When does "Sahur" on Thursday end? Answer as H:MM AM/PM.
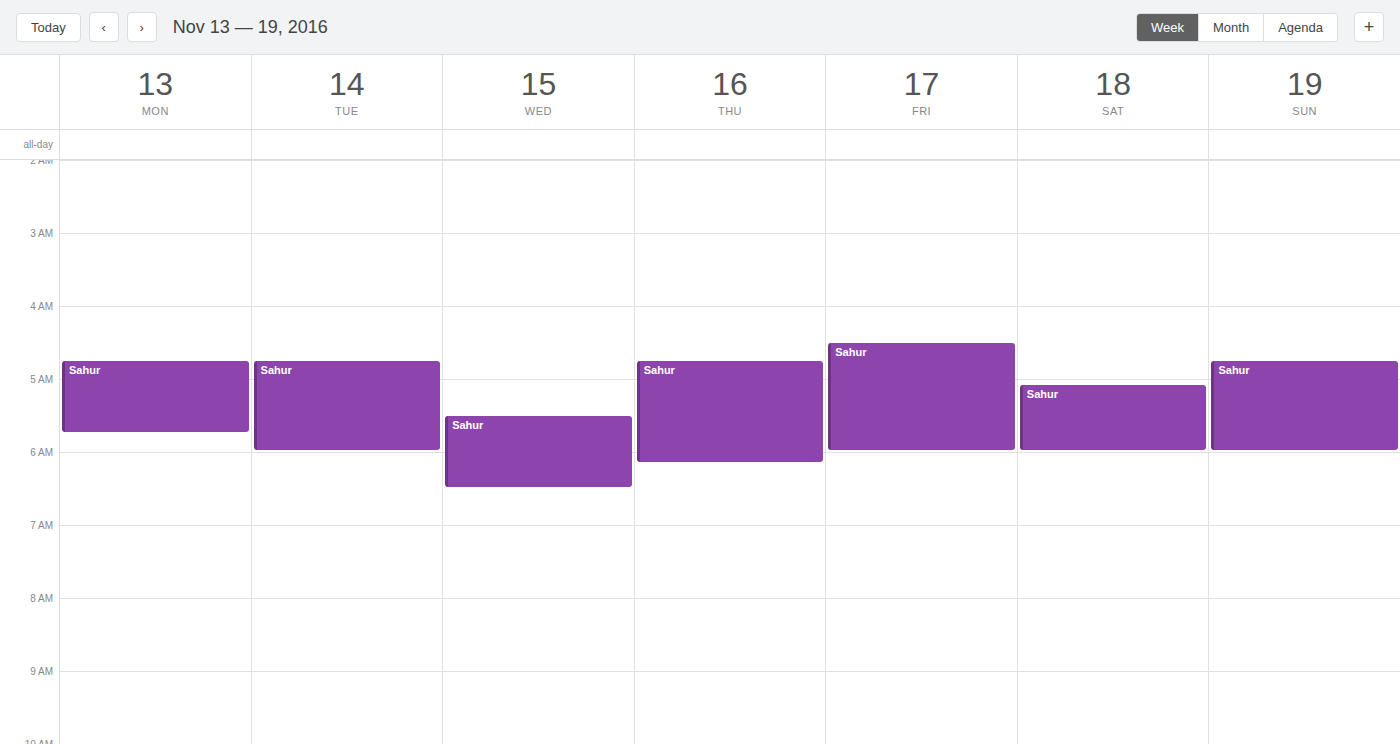
6:10 AM